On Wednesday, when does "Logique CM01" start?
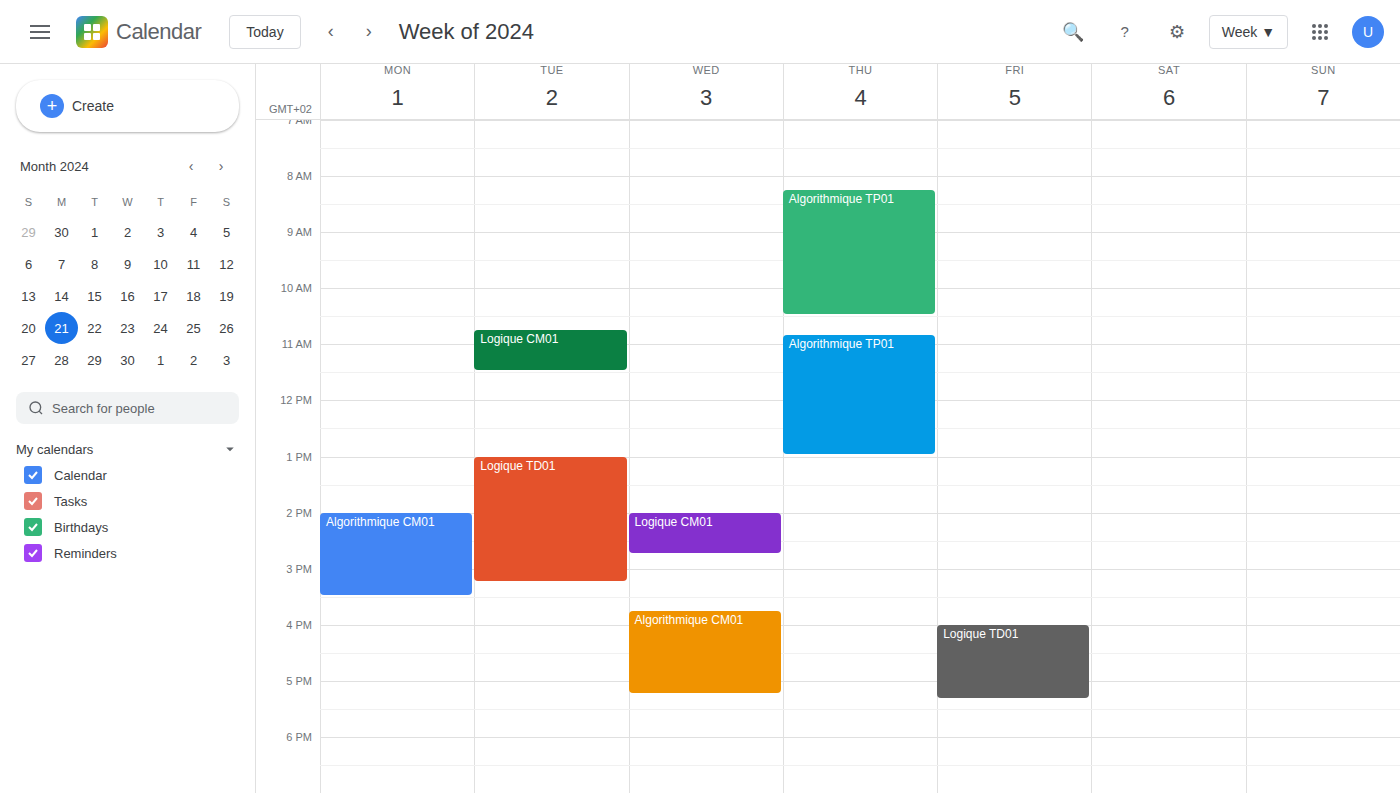
2:00 PM